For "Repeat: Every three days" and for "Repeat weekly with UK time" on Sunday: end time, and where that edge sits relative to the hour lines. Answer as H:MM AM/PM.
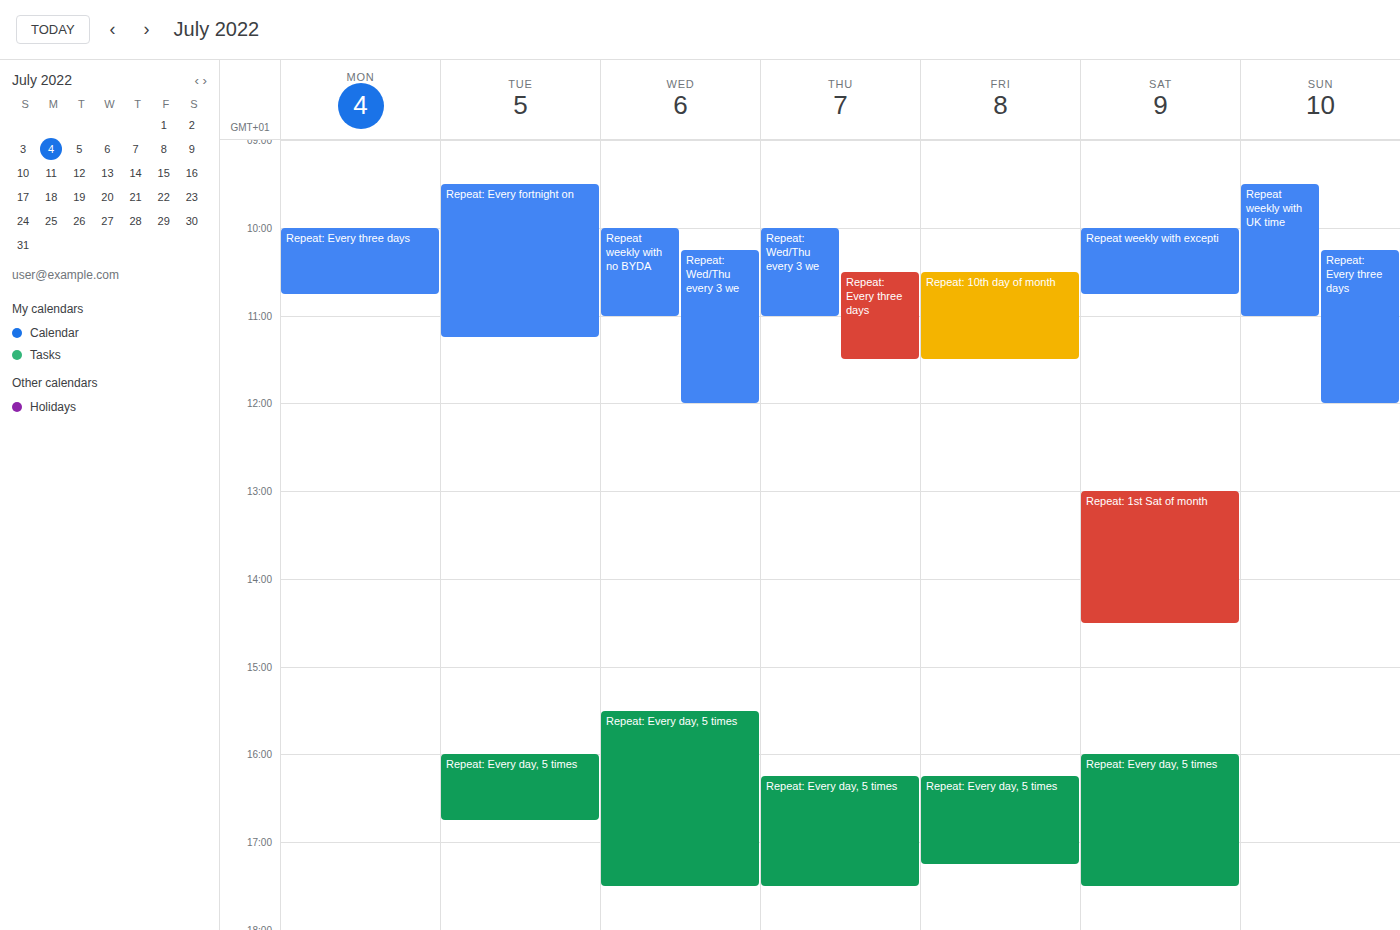
"Repeat: Every three days": 12:00 PM, exactly on the 12 PM line. "Repeat weekly with UK time": 11:00 AM, exactly on the 11 AM line.